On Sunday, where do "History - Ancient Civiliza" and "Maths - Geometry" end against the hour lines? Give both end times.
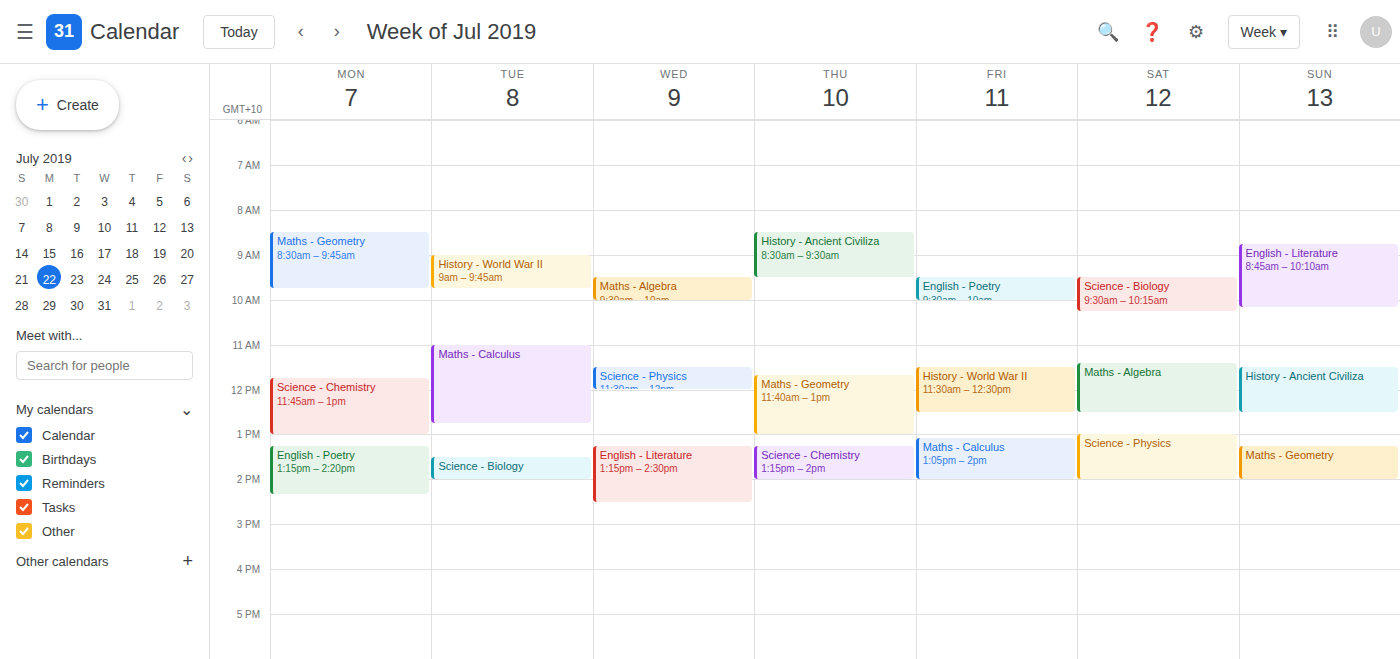
"History - Ancient Civiliza": 12:30 PM, halfway between the 12 PM and 1 PM lines. "Maths - Geometry": 2:00 PM, exactly on the 2 PM line.